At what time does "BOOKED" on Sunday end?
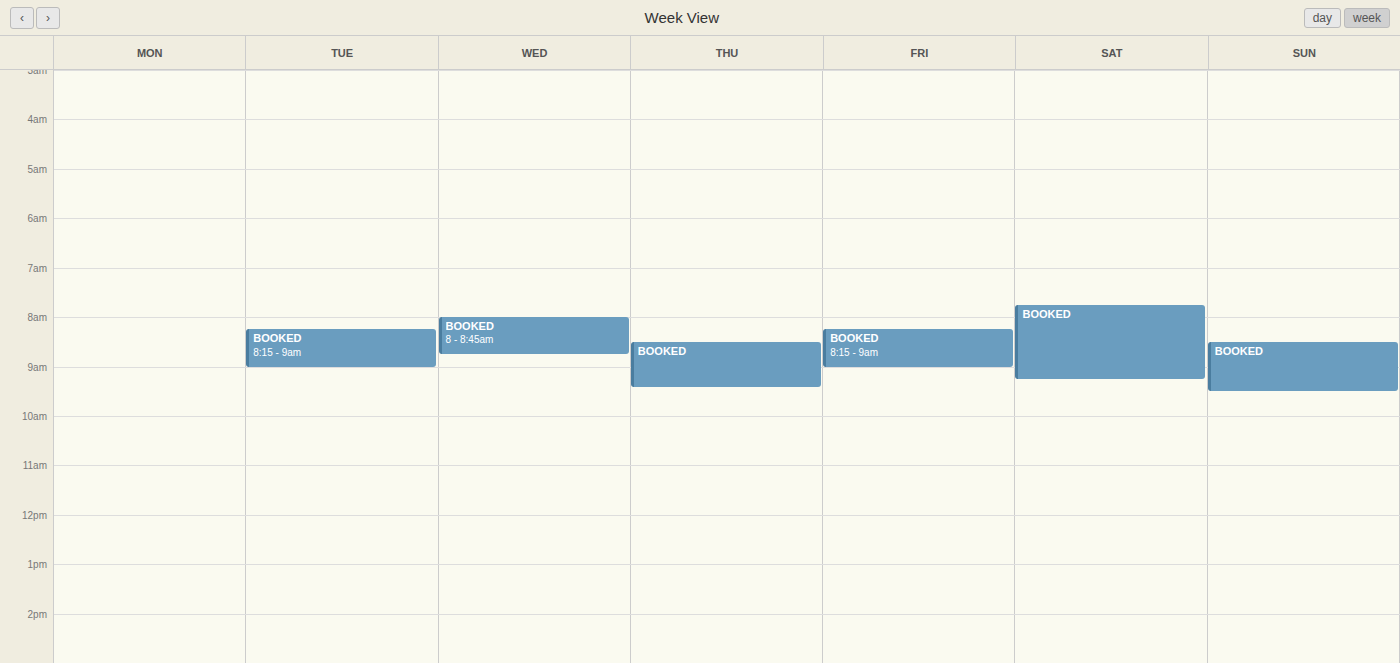
9:30 AM